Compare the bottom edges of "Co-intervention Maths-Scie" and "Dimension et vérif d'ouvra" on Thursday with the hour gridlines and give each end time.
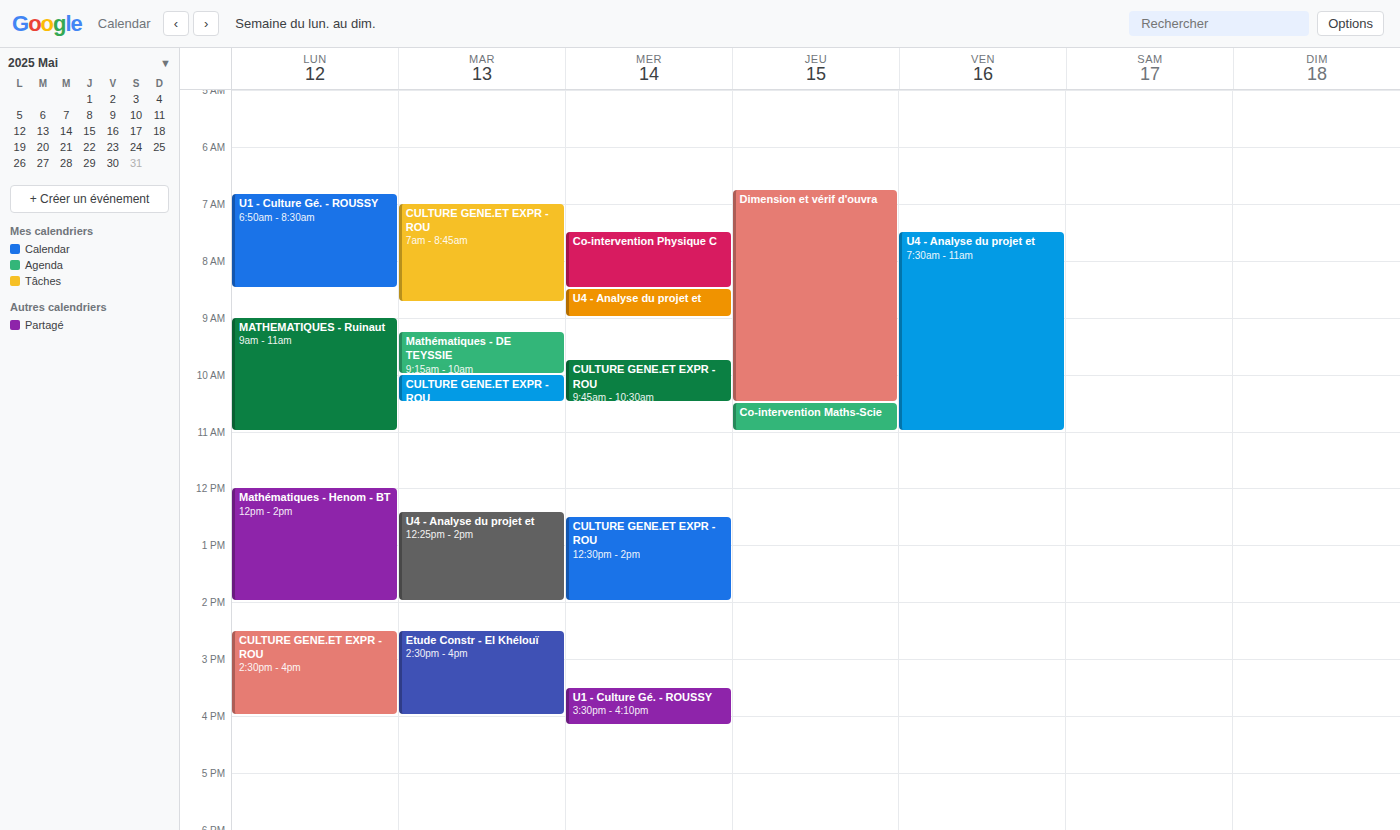
"Co-intervention Maths-Scie": 11:00 AM, exactly on the 11 AM line. "Dimension et vérif d'ouvra": 10:30 AM, halfway between the 10 AM and 11 AM lines.